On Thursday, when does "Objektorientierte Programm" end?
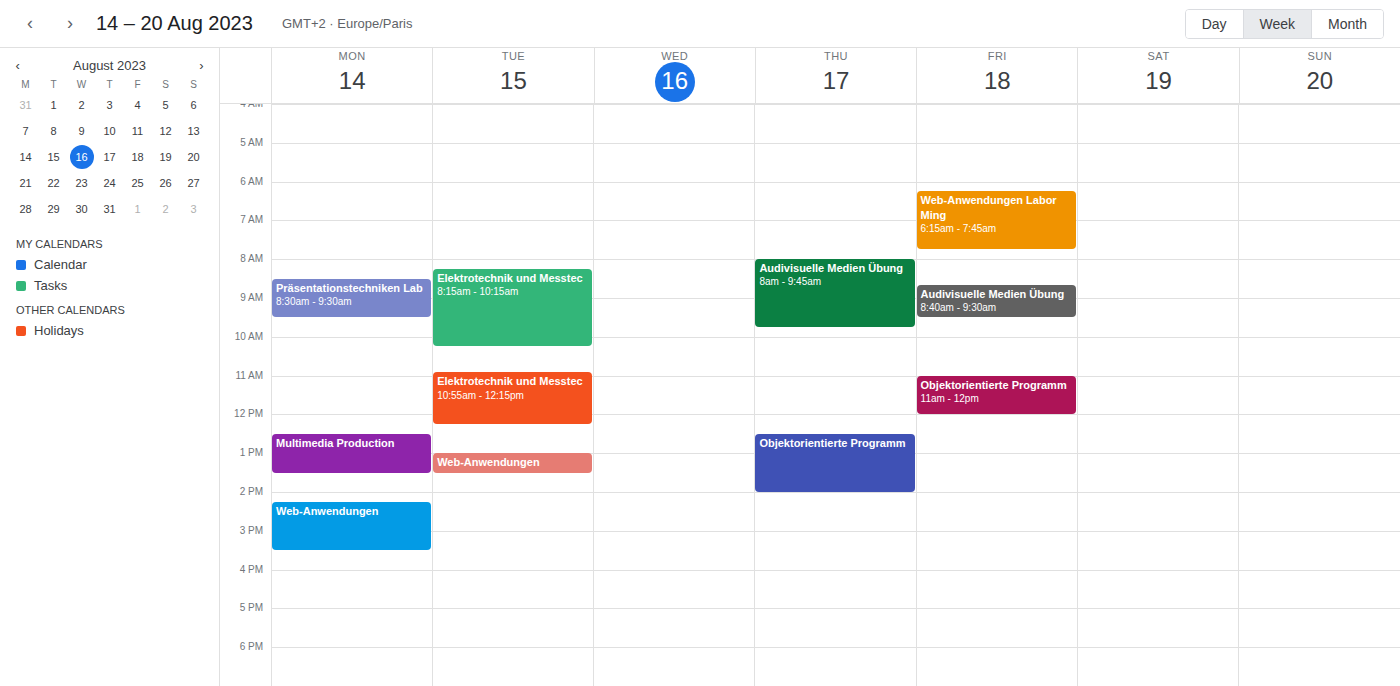
2:00 PM